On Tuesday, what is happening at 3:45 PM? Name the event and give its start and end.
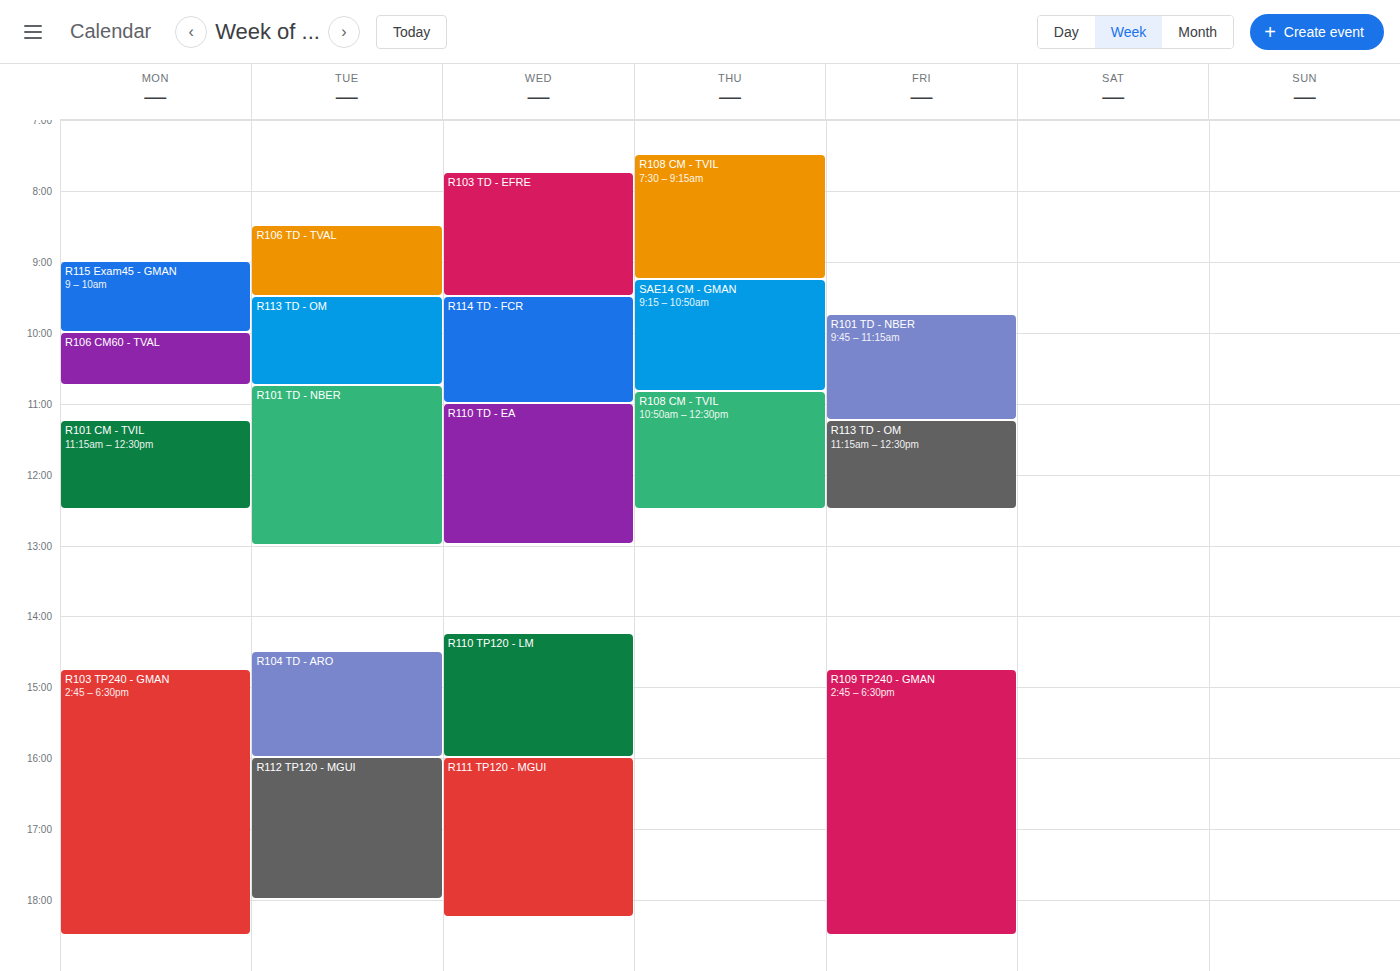
"R104 TD - ARO", 2:30 PM to 4:00 PM